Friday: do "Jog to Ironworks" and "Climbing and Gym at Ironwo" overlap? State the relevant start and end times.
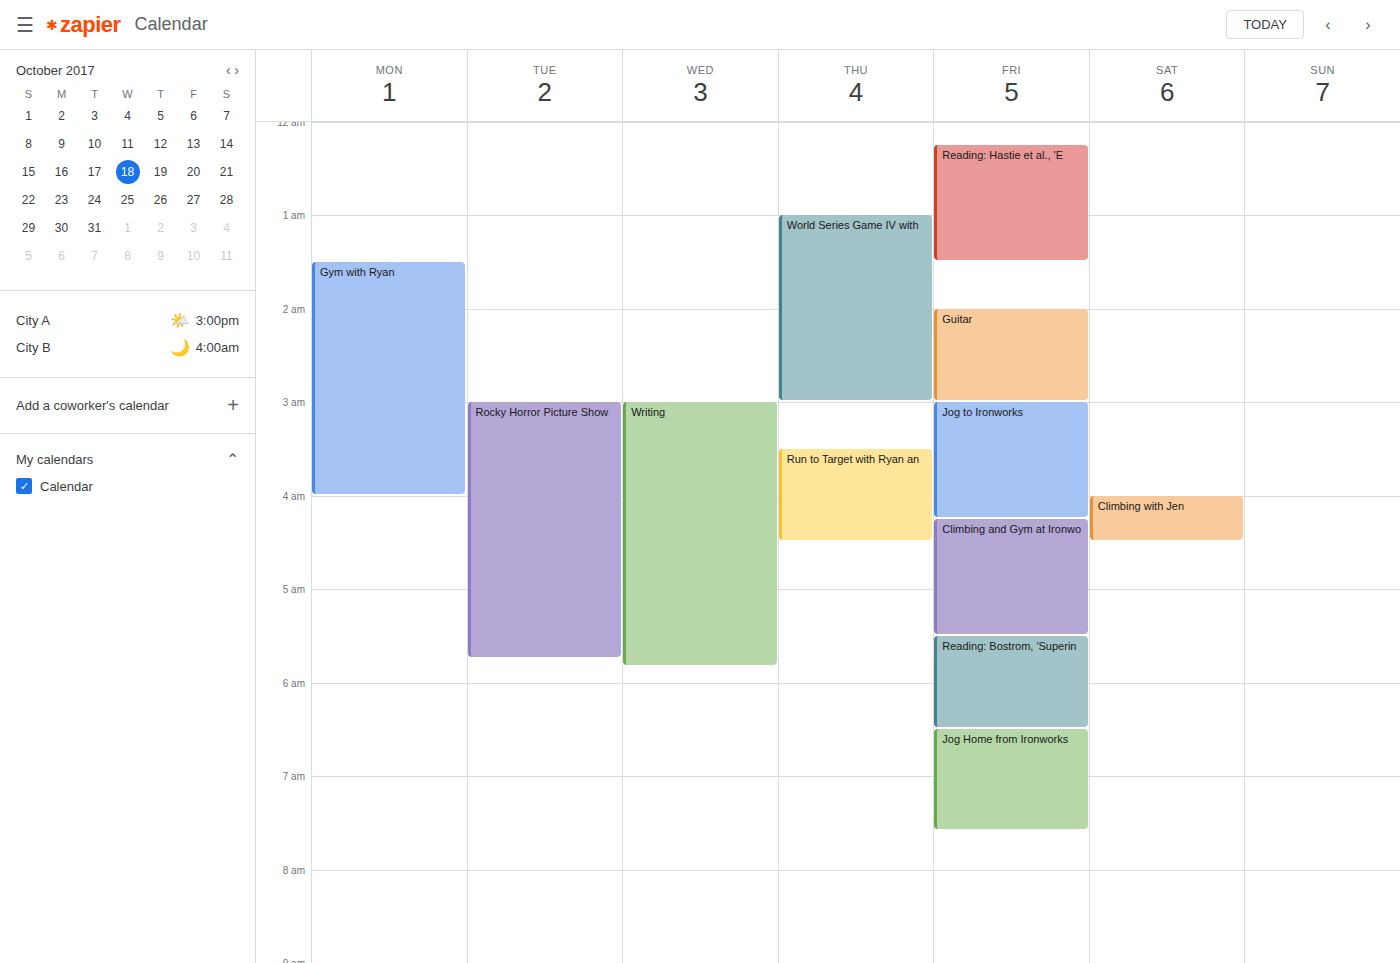
"Jog to Ironworks" ends at 4:15 AM, exactly when "Climbing and Gym at Ironwo" starts -- they touch but do not overlap.